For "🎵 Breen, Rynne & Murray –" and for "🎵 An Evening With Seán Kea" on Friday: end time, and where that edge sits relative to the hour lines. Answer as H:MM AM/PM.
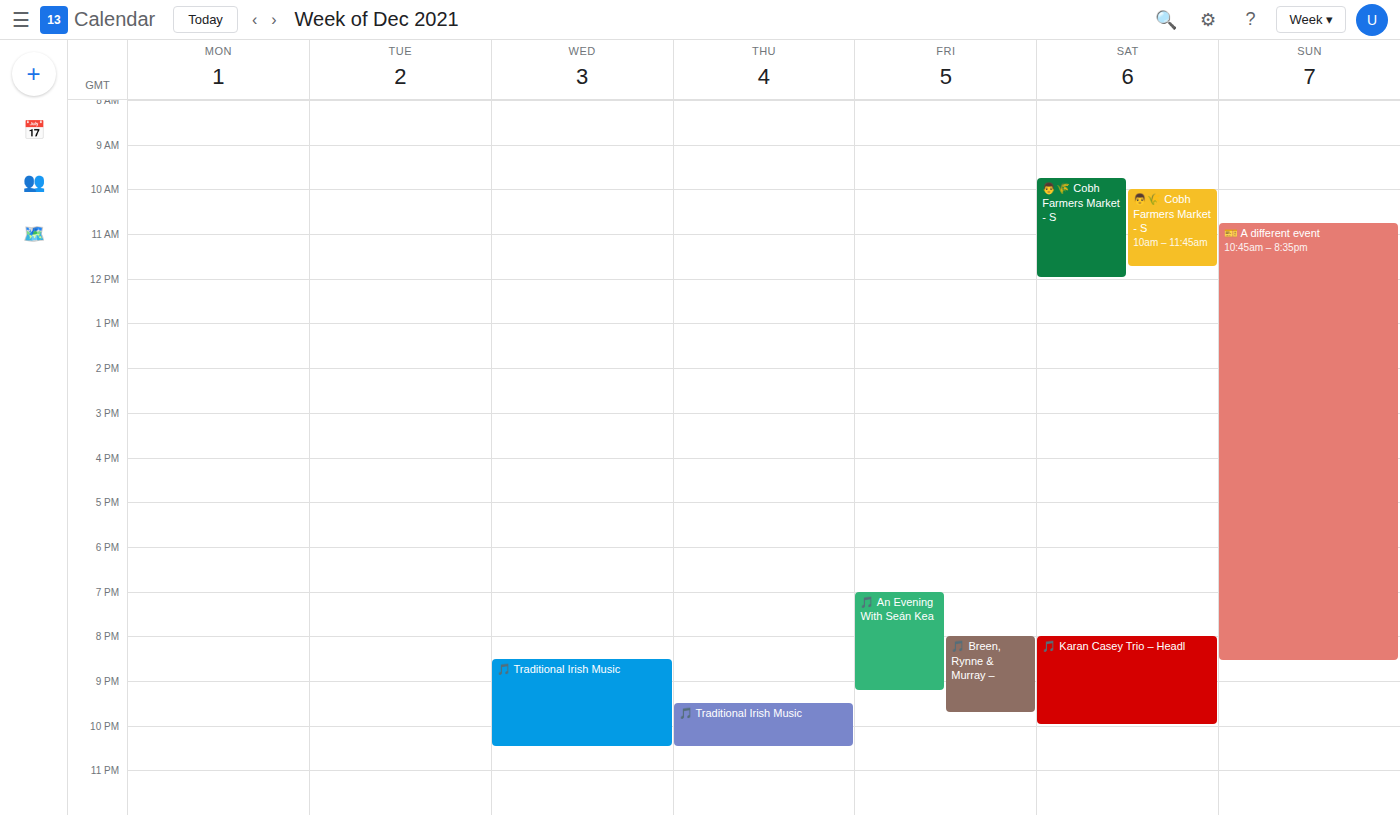
"🎵 Breen, Rynne & Murray –": 9:45 PM, neither: three quarters of the way from the 9 PM line to the 10 PM line. "🎵 An Evening With Seán Kea": 9:15 PM, neither: a quarter of the way from the 9 PM line to the 10 PM line.